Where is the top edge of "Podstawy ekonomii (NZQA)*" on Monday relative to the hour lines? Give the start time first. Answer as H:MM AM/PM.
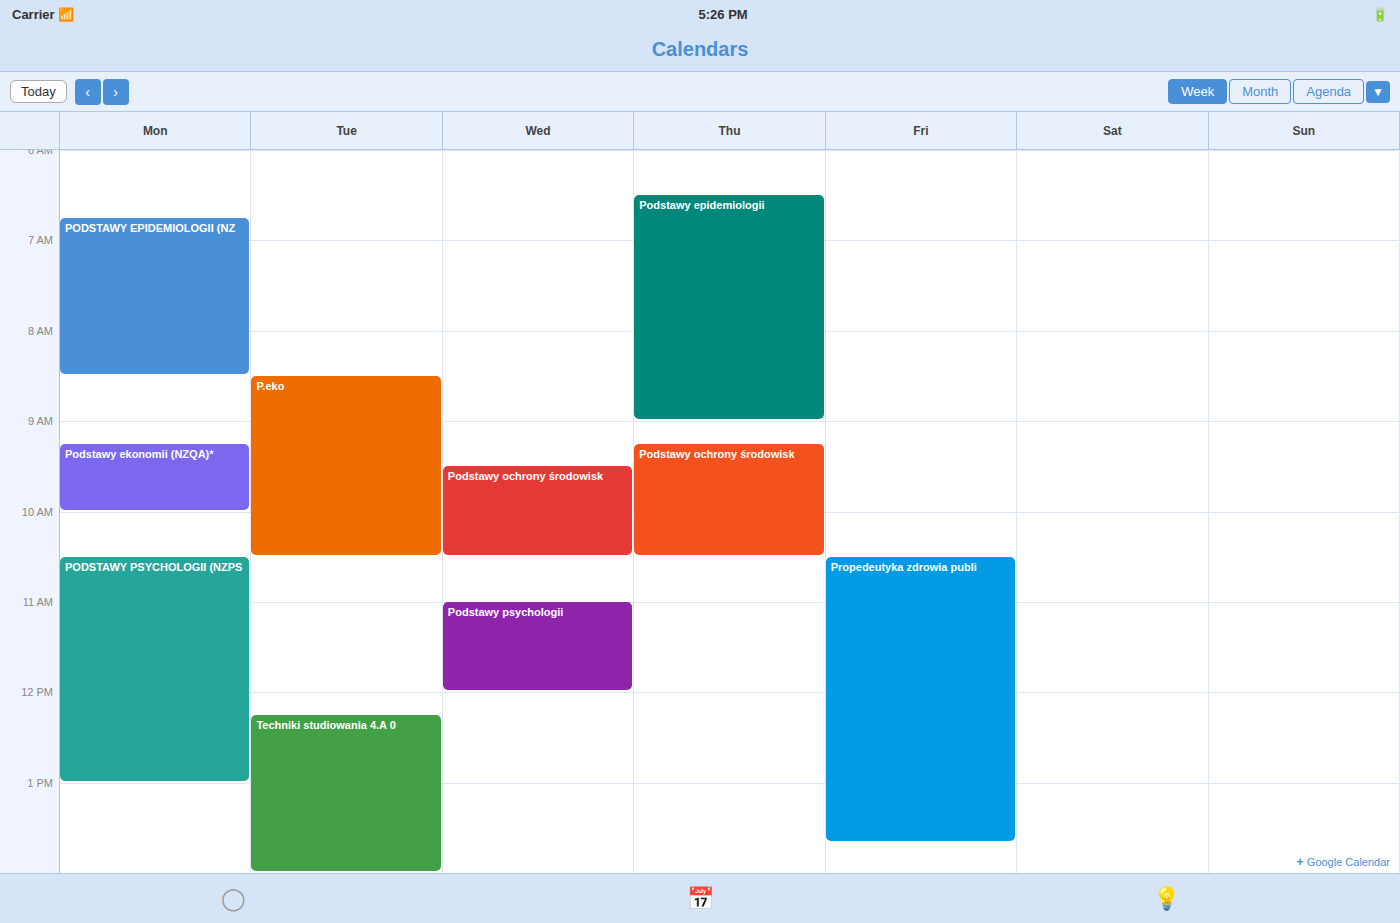
9:15 AM -- neither: a quarter of the way from the 9 AM line to the 10 AM line.